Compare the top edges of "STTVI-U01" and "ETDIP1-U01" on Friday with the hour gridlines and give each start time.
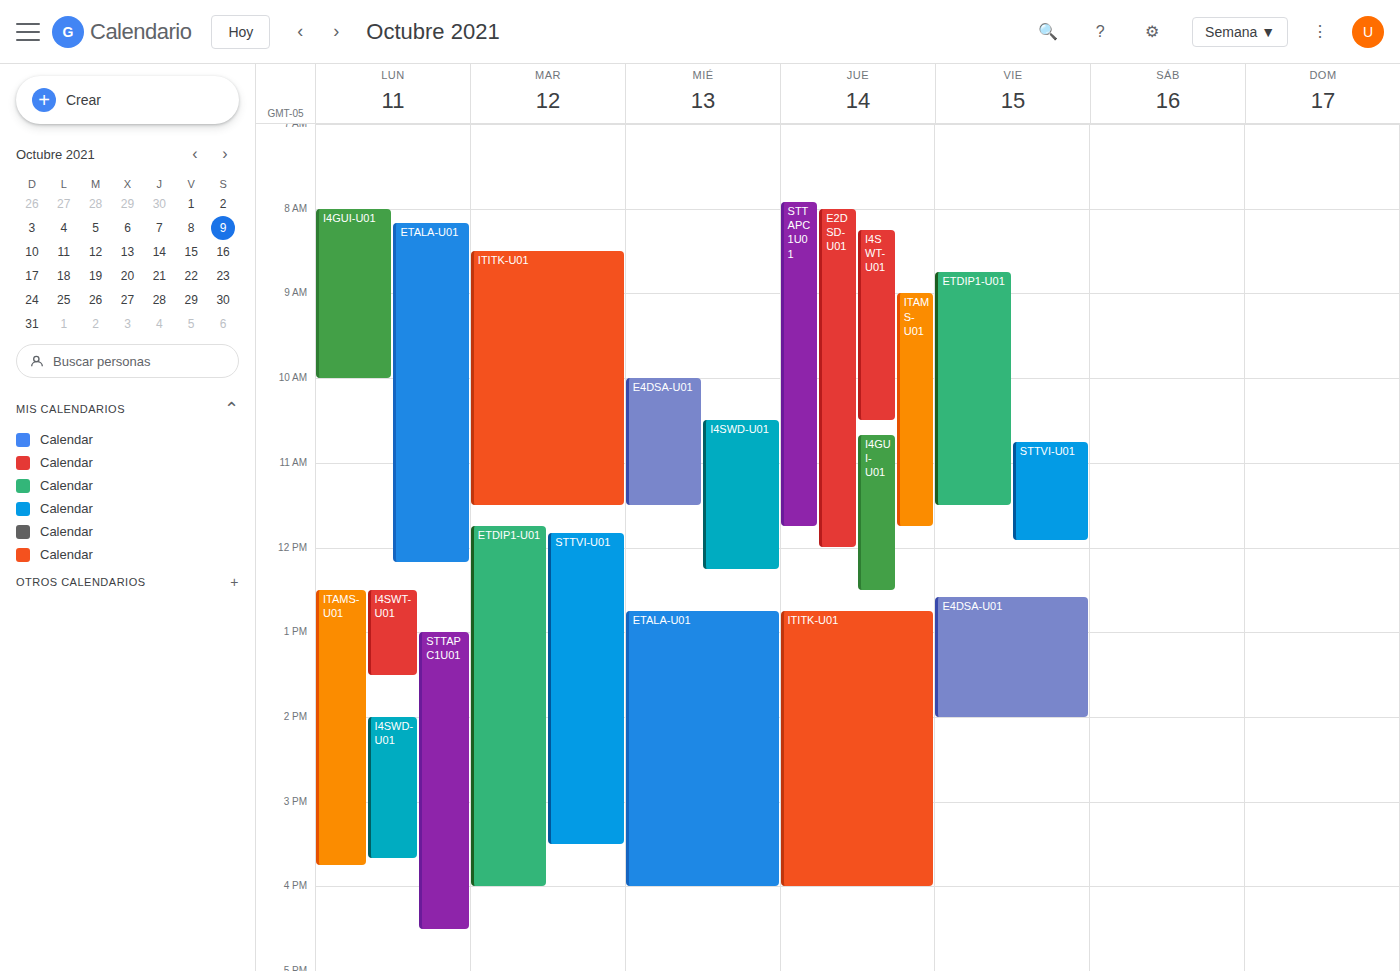
"STTVI-U01": 10:45 AM, neither: three quarters of the way from the 10 AM line to the 11 AM line. "ETDIP1-U01": 8:45 AM, neither: three quarters of the way from the 8 AM line to the 9 AM line.